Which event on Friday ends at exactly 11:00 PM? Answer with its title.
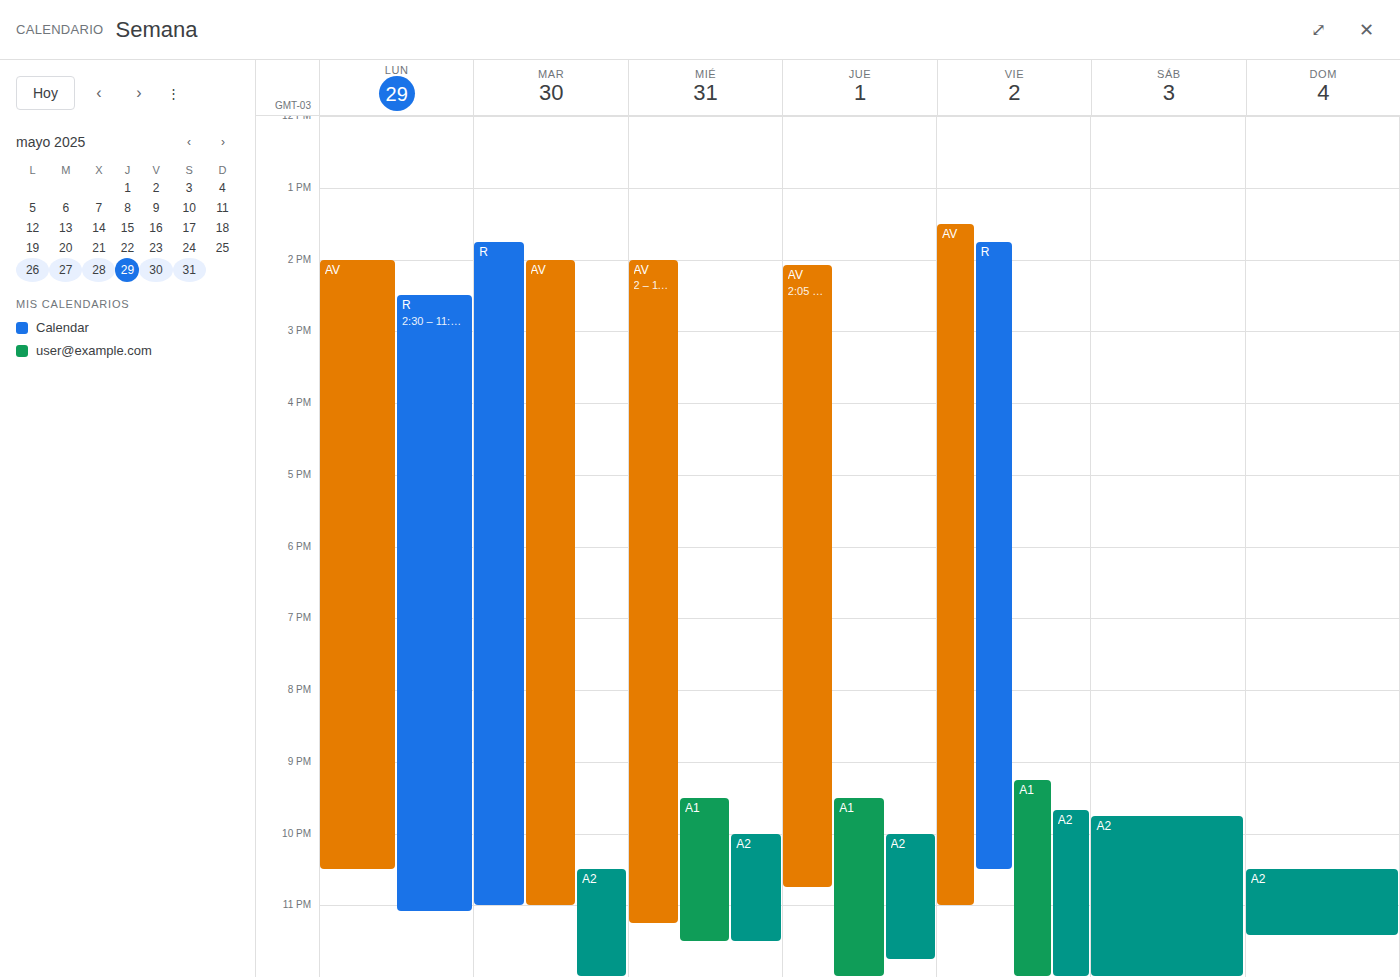
"AV"